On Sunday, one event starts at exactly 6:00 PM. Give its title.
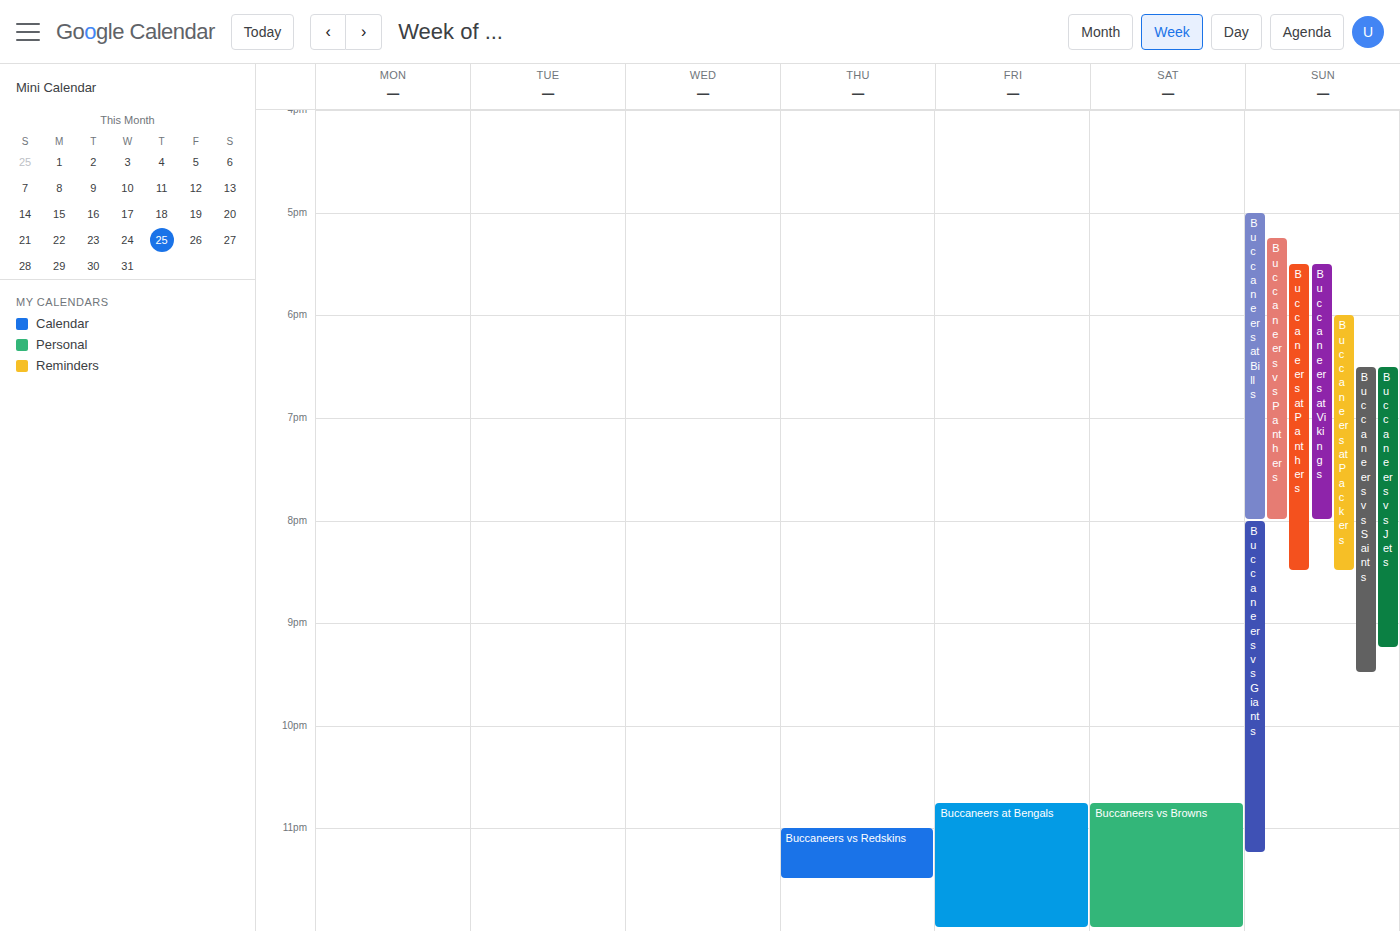
"Buccaneers at Packers"